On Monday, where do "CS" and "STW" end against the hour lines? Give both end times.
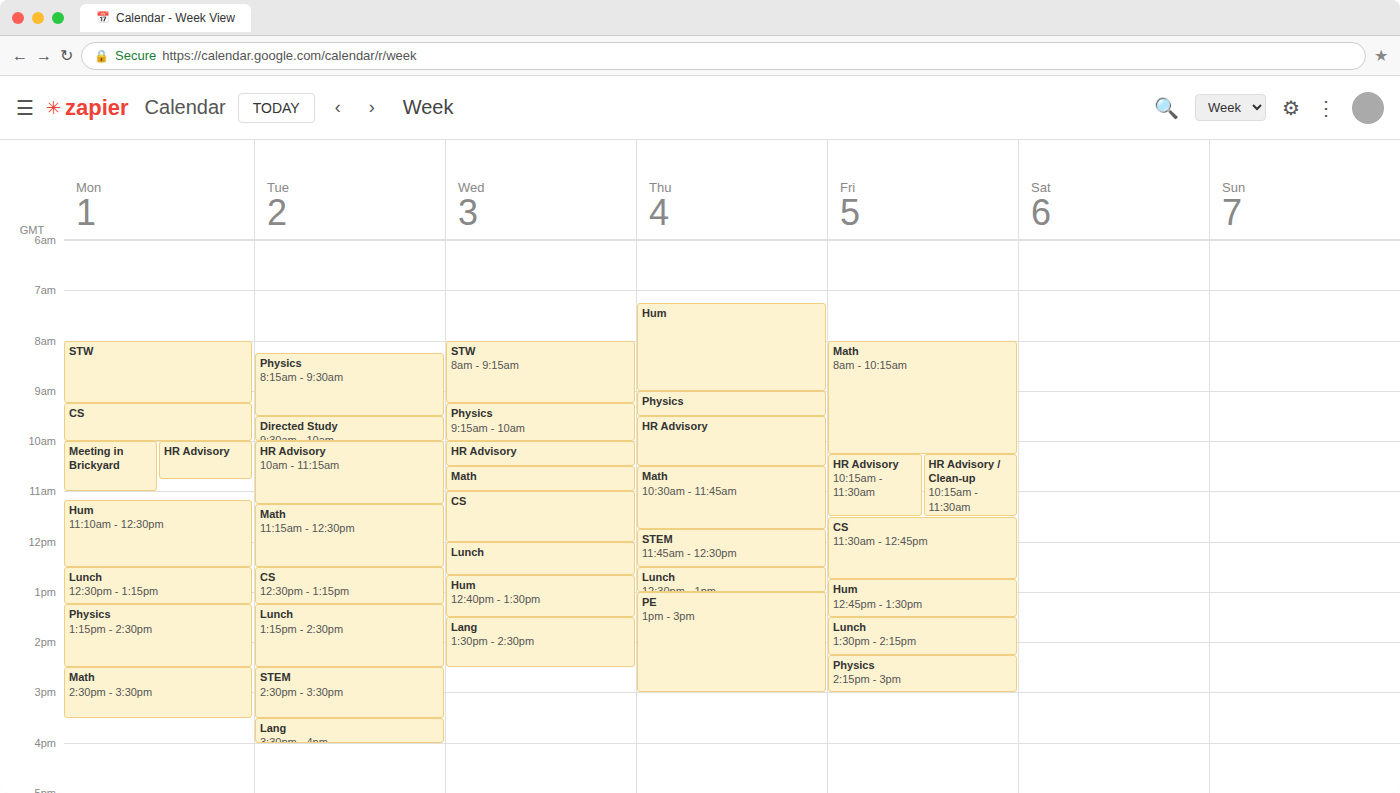
"CS": 10:00 AM, exactly on the 10 AM line. "STW": 9:15 AM, neither: a quarter of the way from the 9 AM line to the 10 AM line.